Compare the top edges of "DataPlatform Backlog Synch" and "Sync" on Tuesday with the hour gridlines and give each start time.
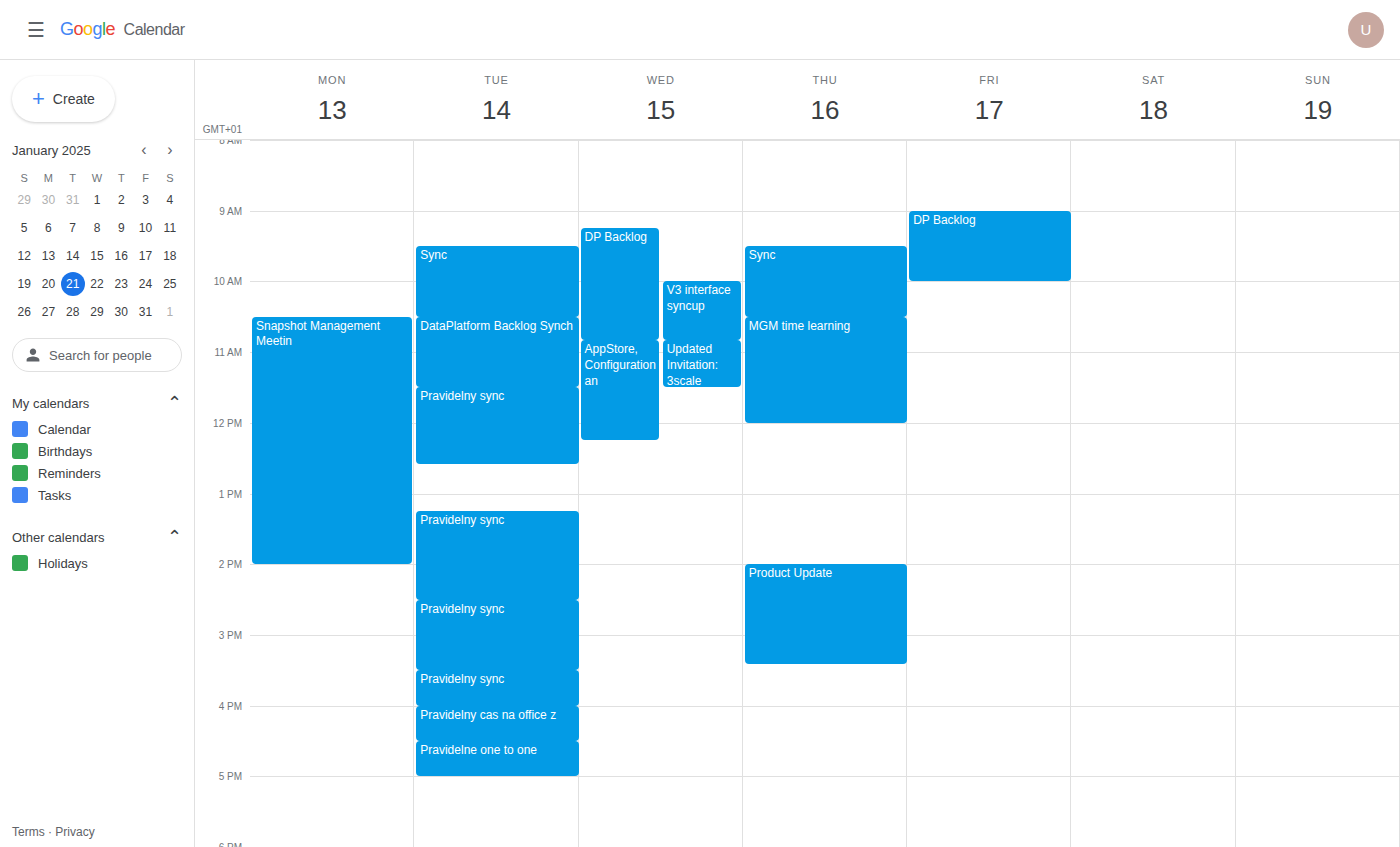
"DataPlatform Backlog Synch": 10:30 AM, halfway between the 10 AM and 11 AM lines. "Sync": 9:30 AM, halfway between the 9 AM and 10 AM lines.